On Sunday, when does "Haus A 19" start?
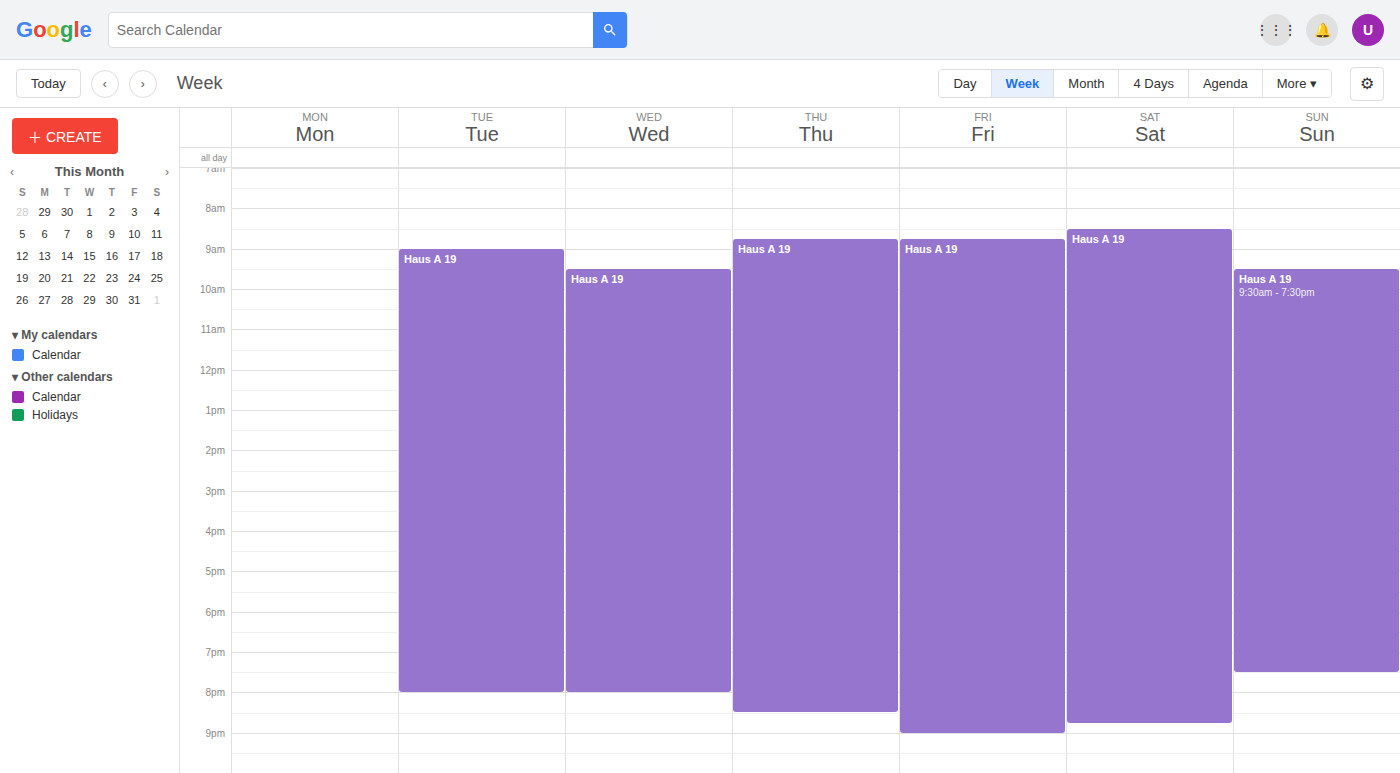
9:30 AM